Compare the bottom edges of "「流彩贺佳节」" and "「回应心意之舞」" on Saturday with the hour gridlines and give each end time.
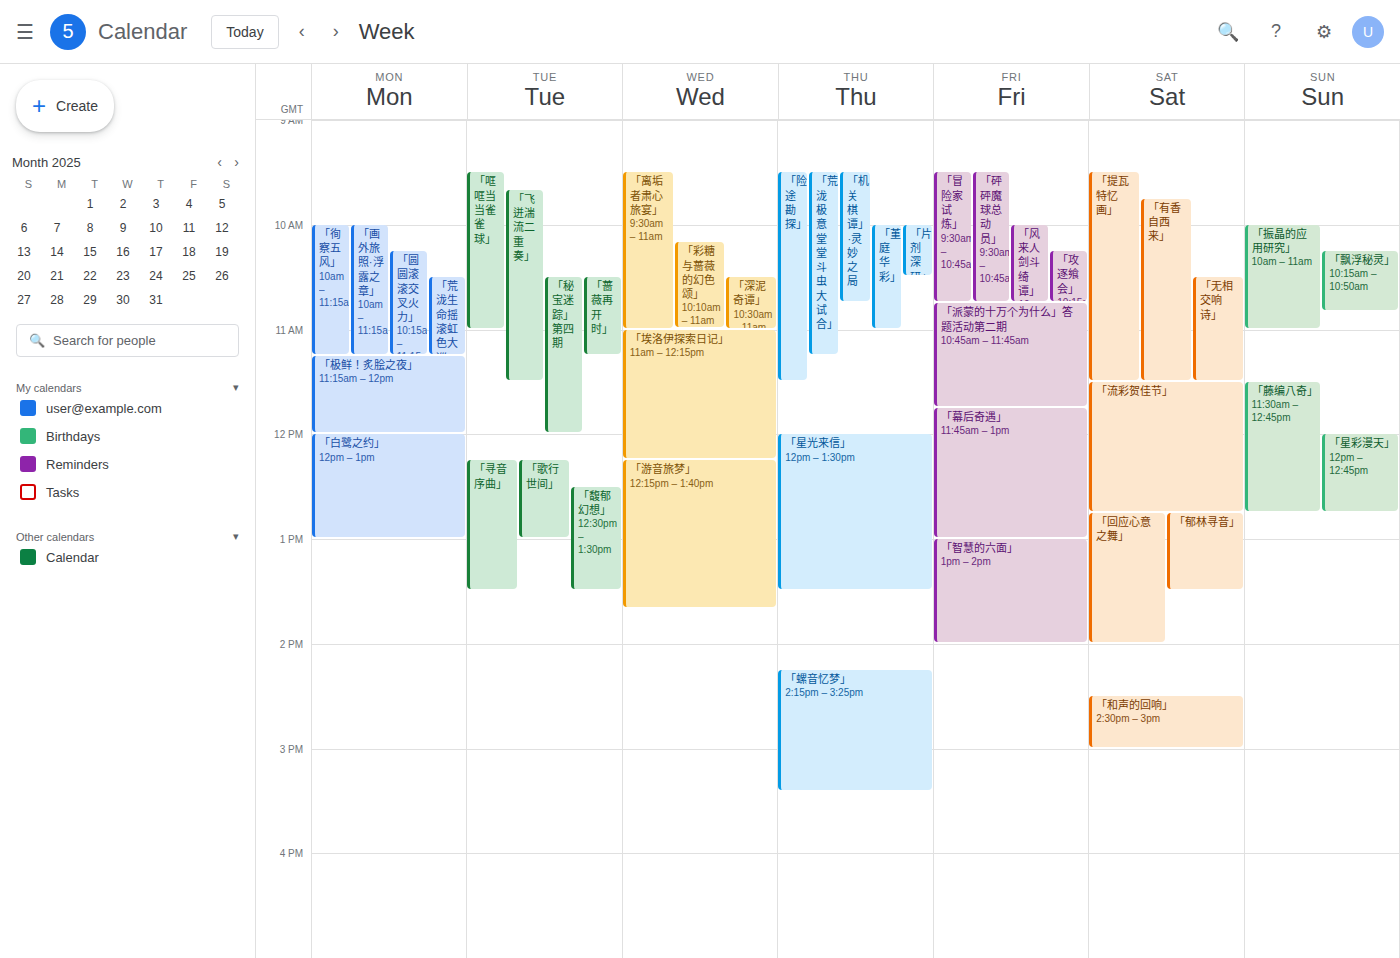
"「流彩贺佳节」": 12:45 PM, neither: three quarters of the way from the 12 PM line to the 1 PM line. "「回应心意之舞」": 2:00 PM, exactly on the 2 PM line.